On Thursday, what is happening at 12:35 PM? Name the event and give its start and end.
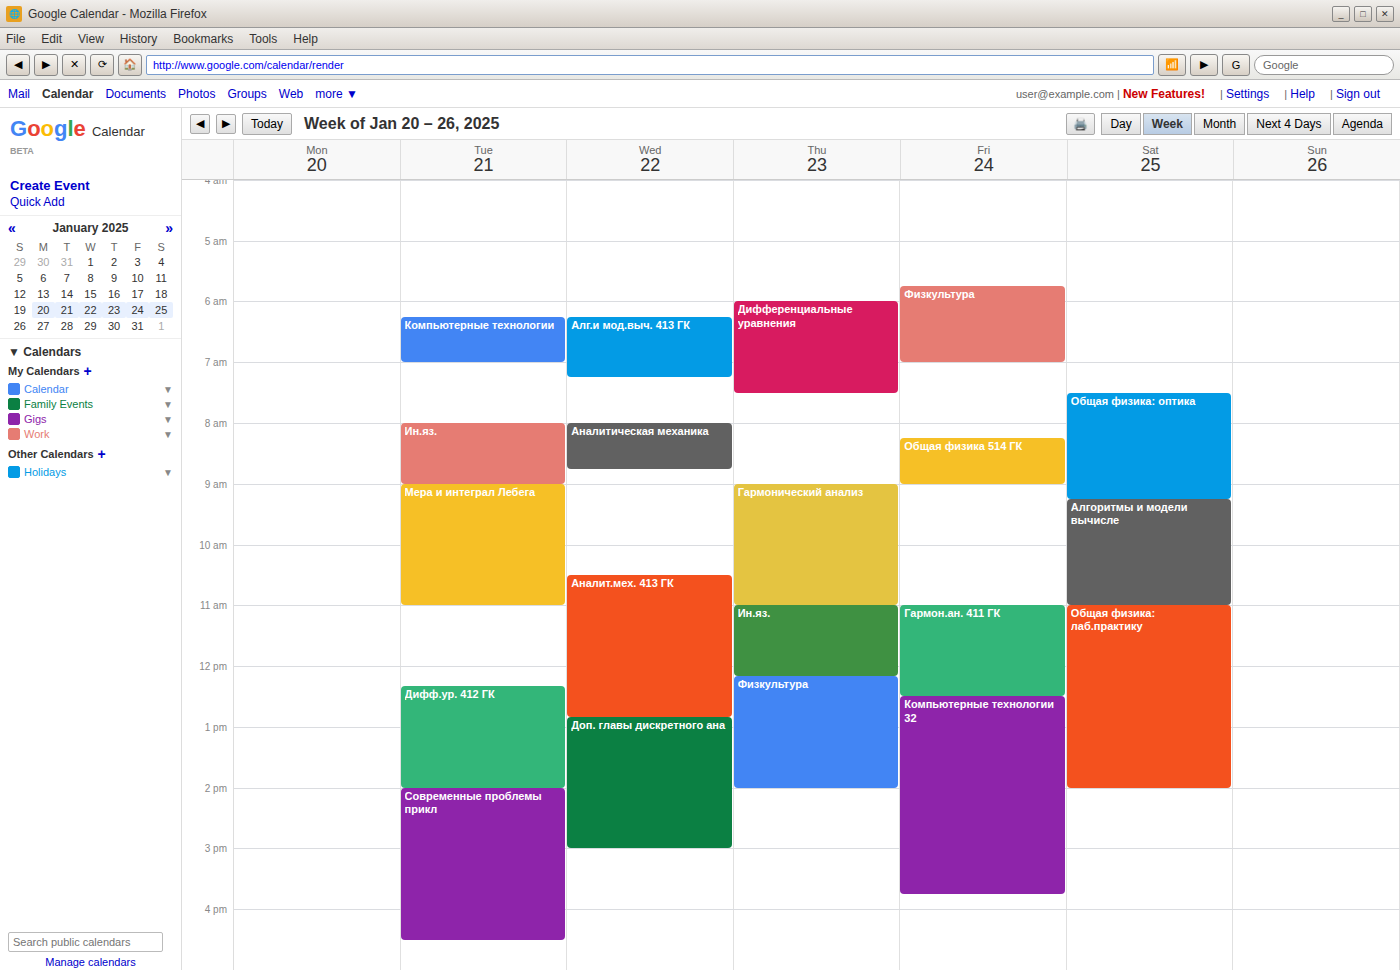
"Физкультура", 12:10 PM to 2:00 PM